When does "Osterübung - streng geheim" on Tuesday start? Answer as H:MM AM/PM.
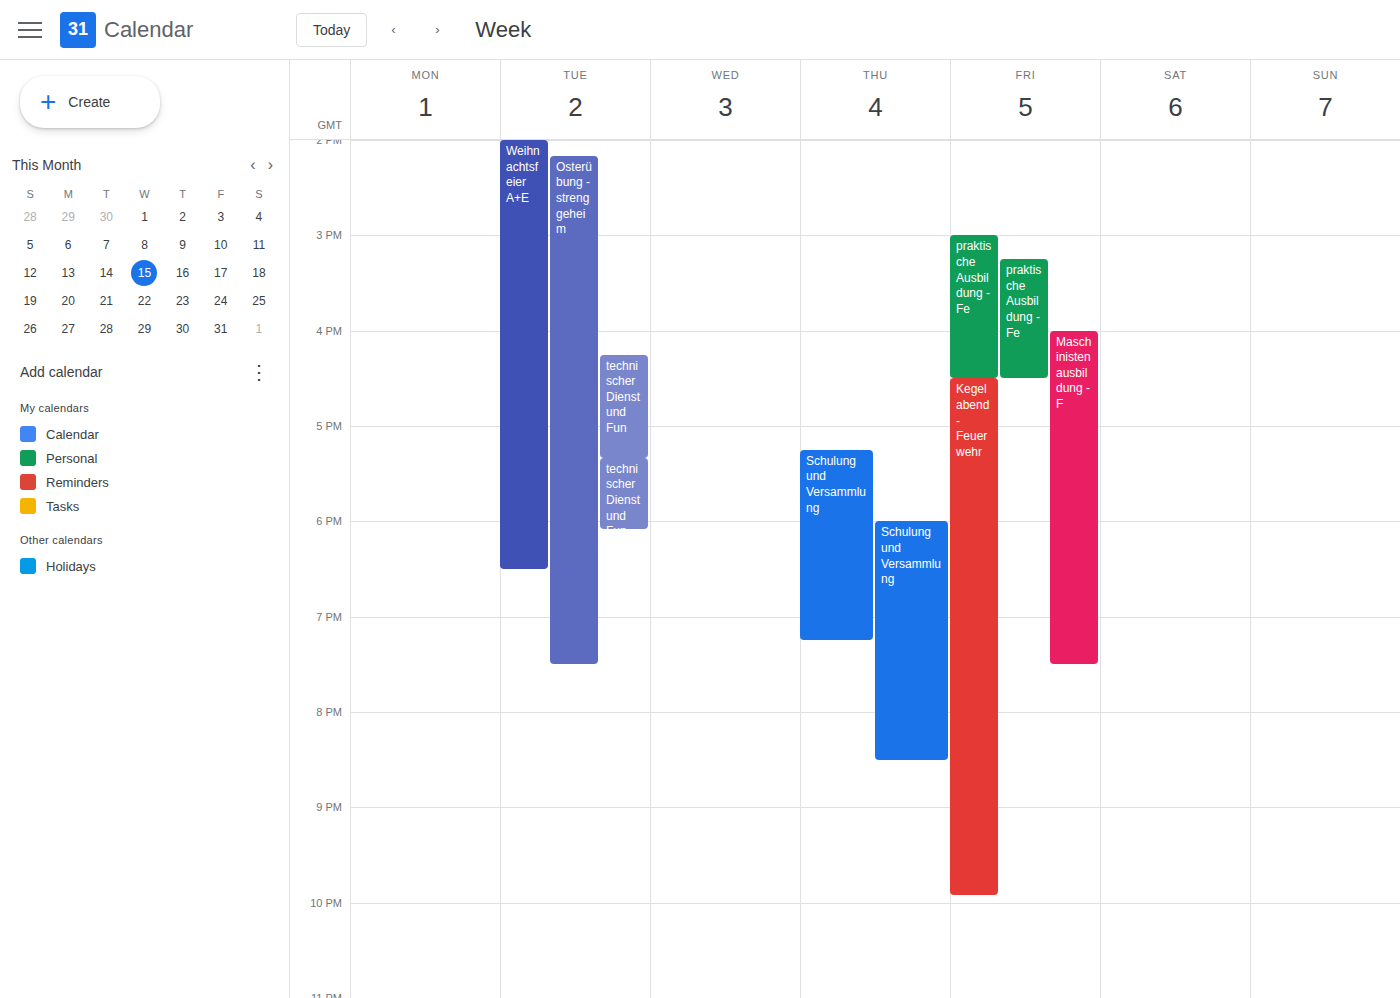
2:10 PM